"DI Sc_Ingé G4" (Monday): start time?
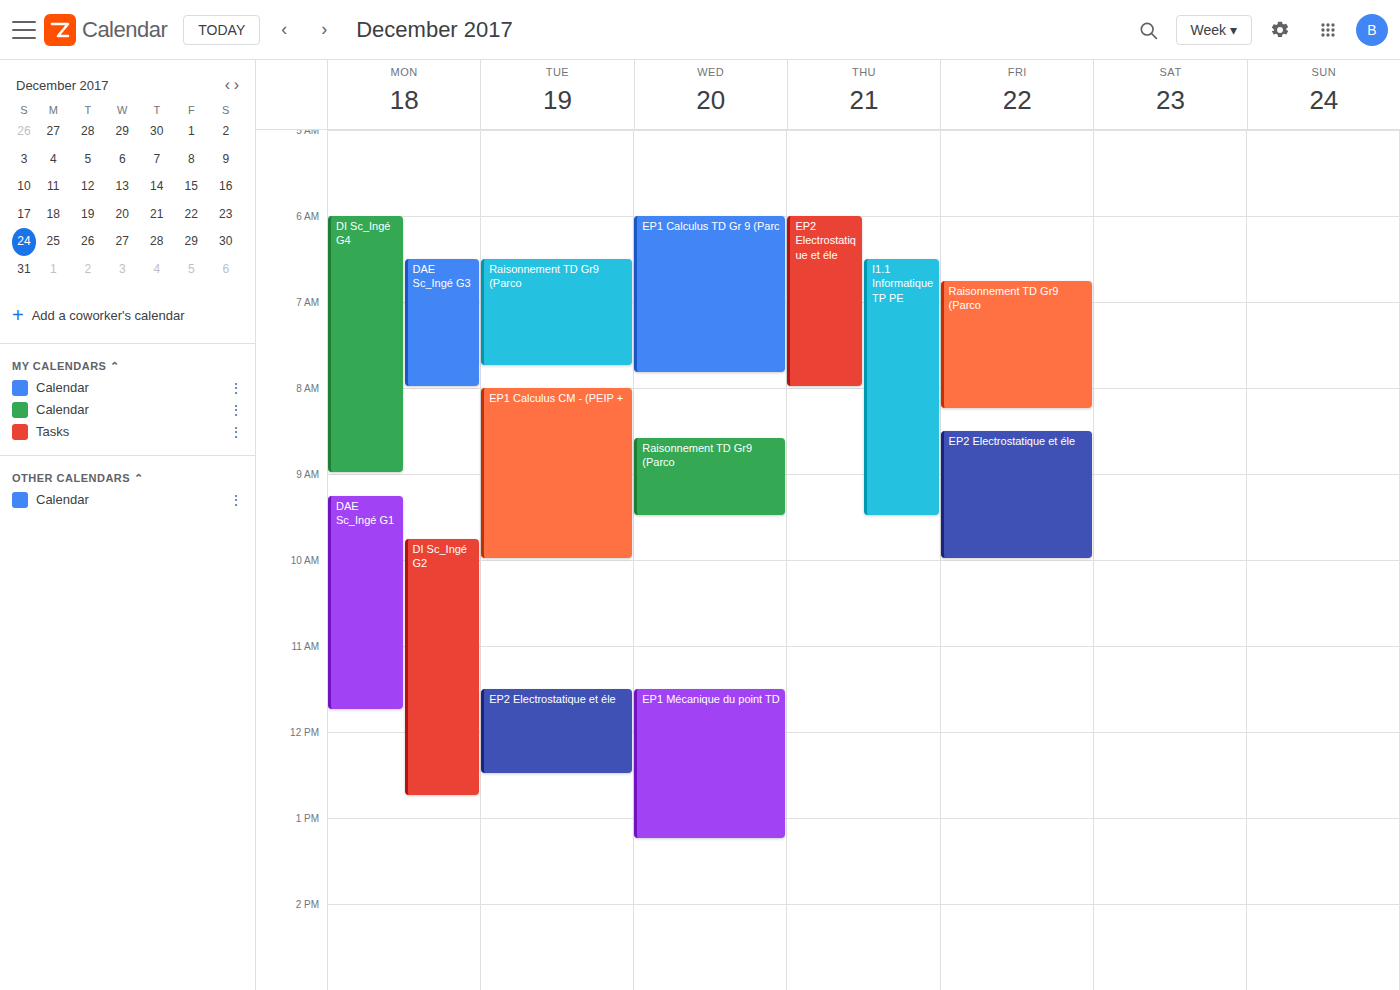
6:00 AM